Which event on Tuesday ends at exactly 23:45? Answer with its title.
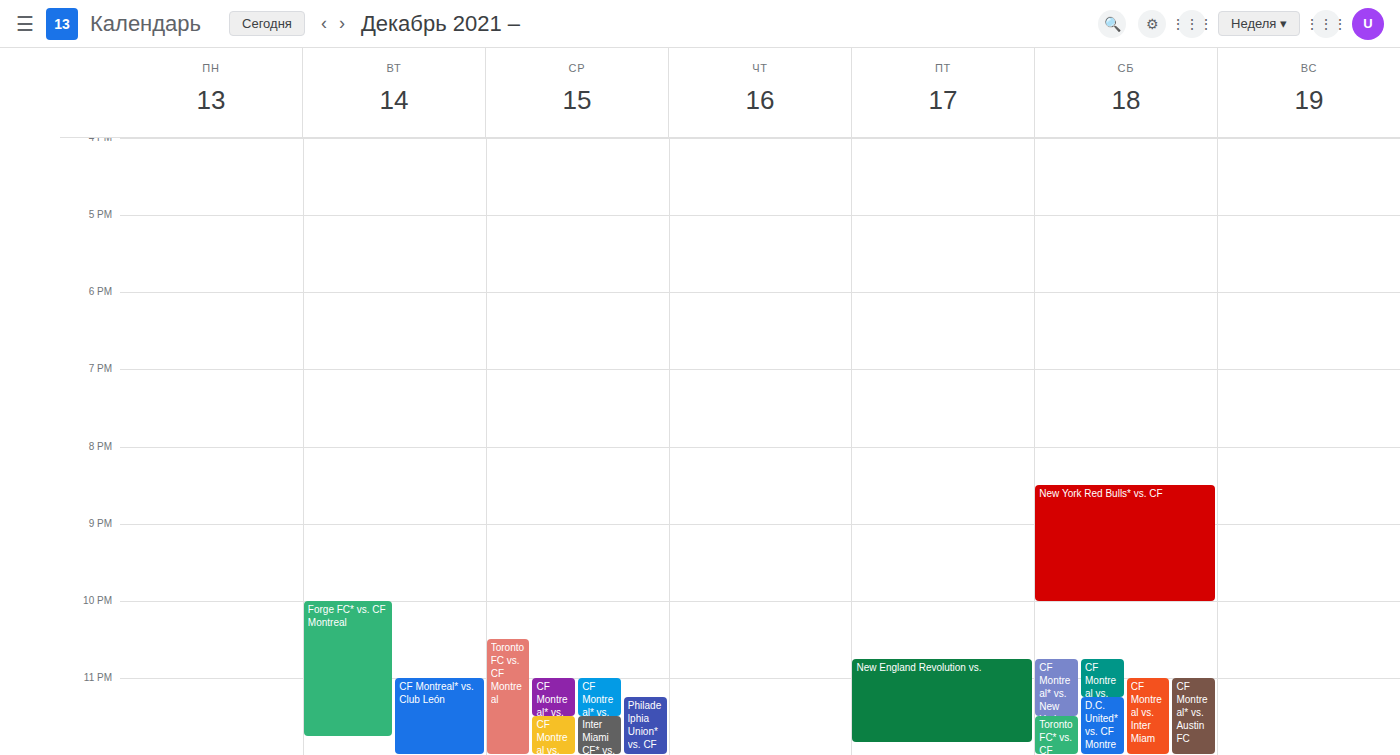
"Forge FC* vs. CF Montreal"